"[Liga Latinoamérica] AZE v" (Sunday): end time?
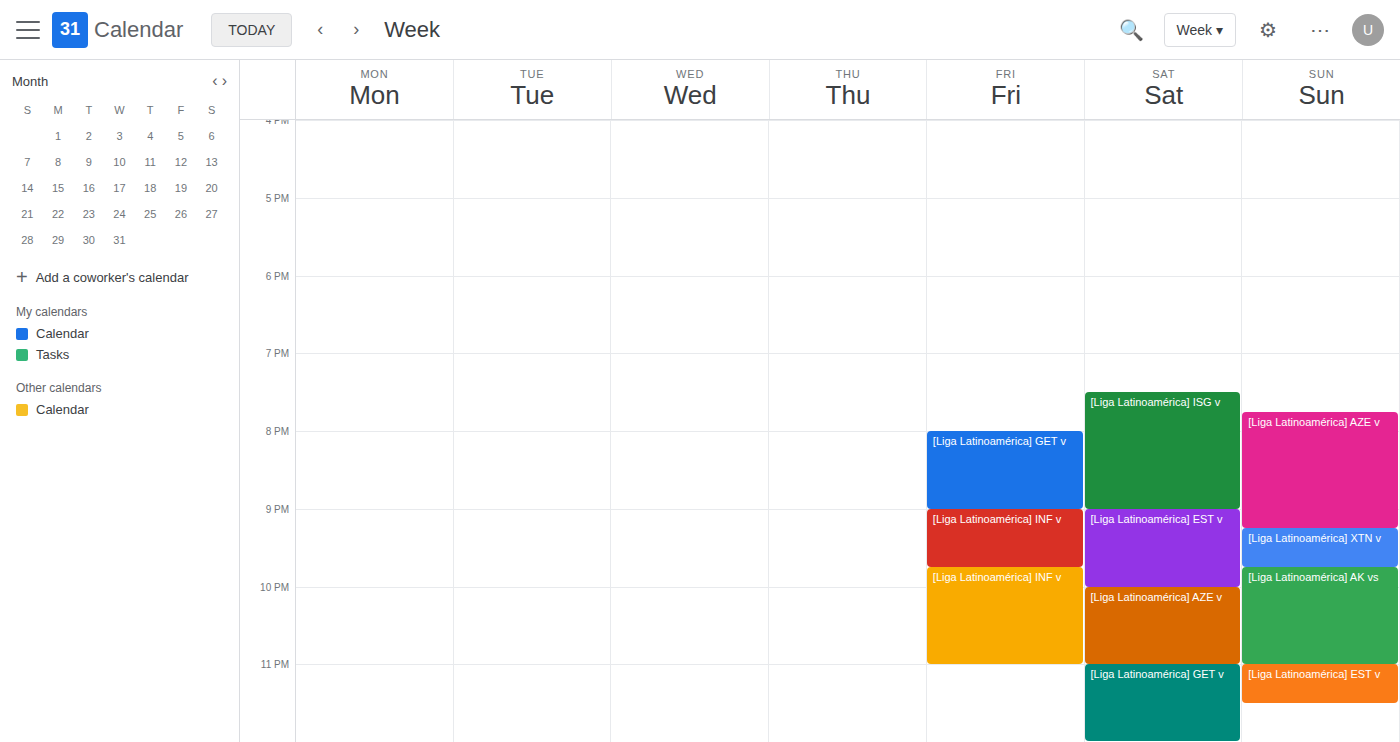
21:15